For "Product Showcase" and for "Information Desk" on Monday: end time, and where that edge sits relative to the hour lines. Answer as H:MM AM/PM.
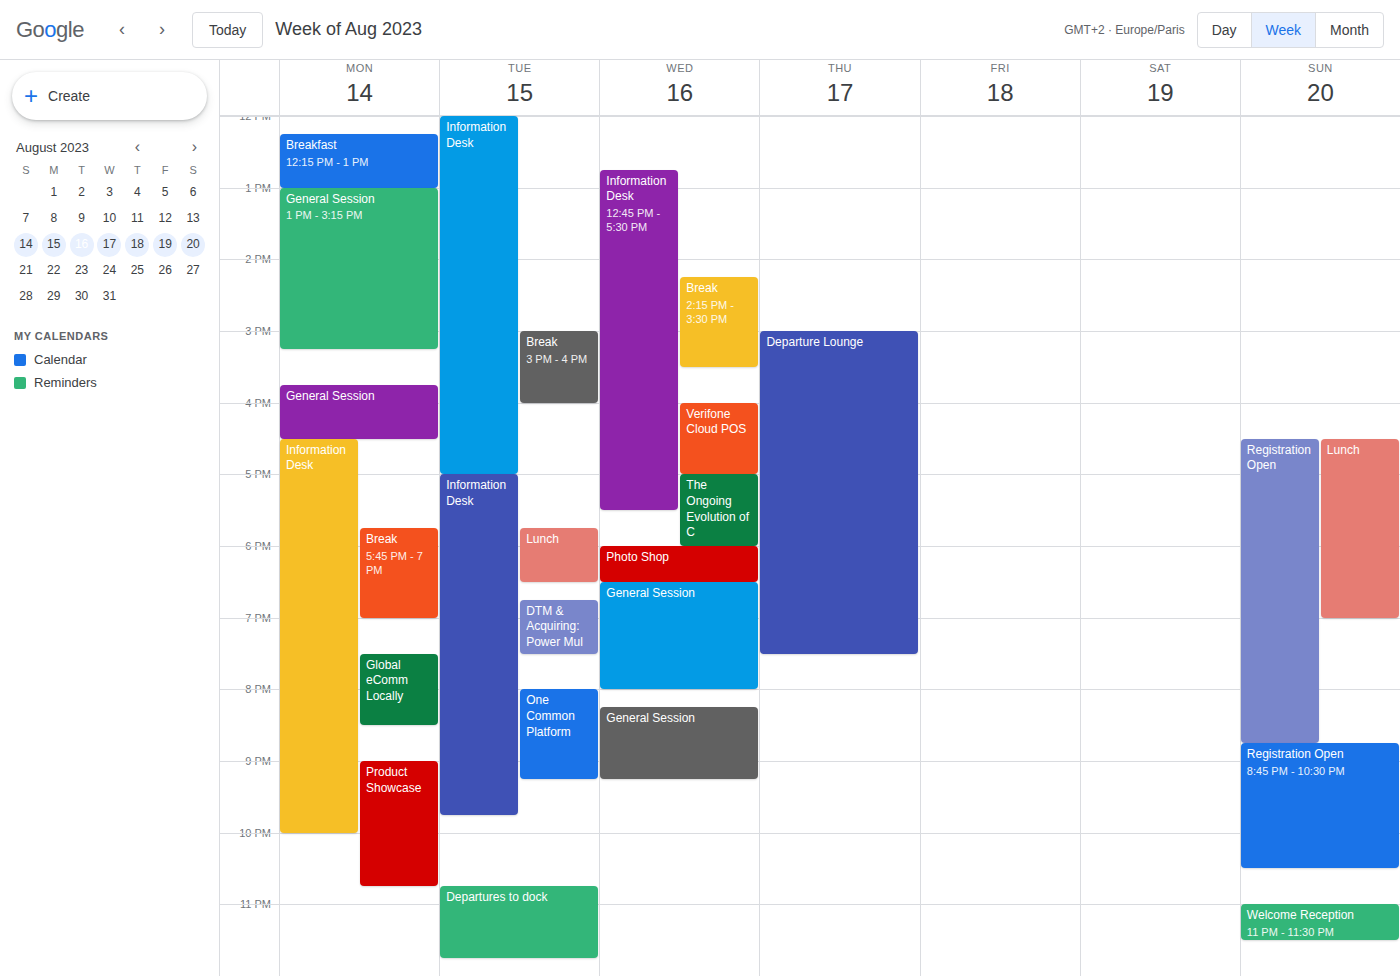
"Product Showcase": 10:45 PM, neither: three quarters of the way from the 10 PM line to the 11 PM line. "Information Desk": 10:00 PM, exactly on the 10 PM line.